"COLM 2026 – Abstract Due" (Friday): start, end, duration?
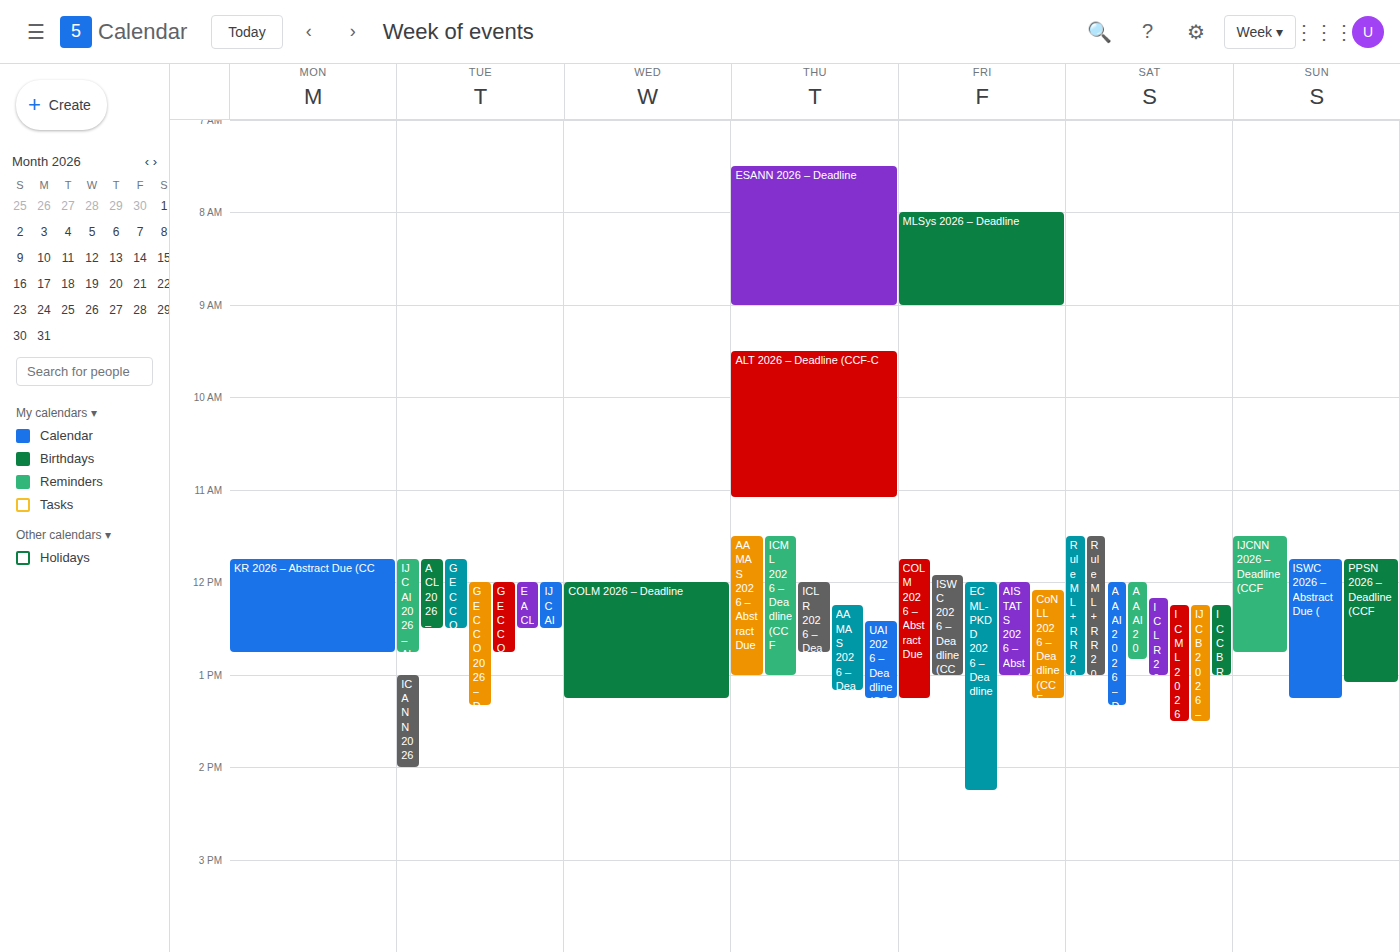
11:45 AM to 1:15 PM, 1 hour 30 minutes